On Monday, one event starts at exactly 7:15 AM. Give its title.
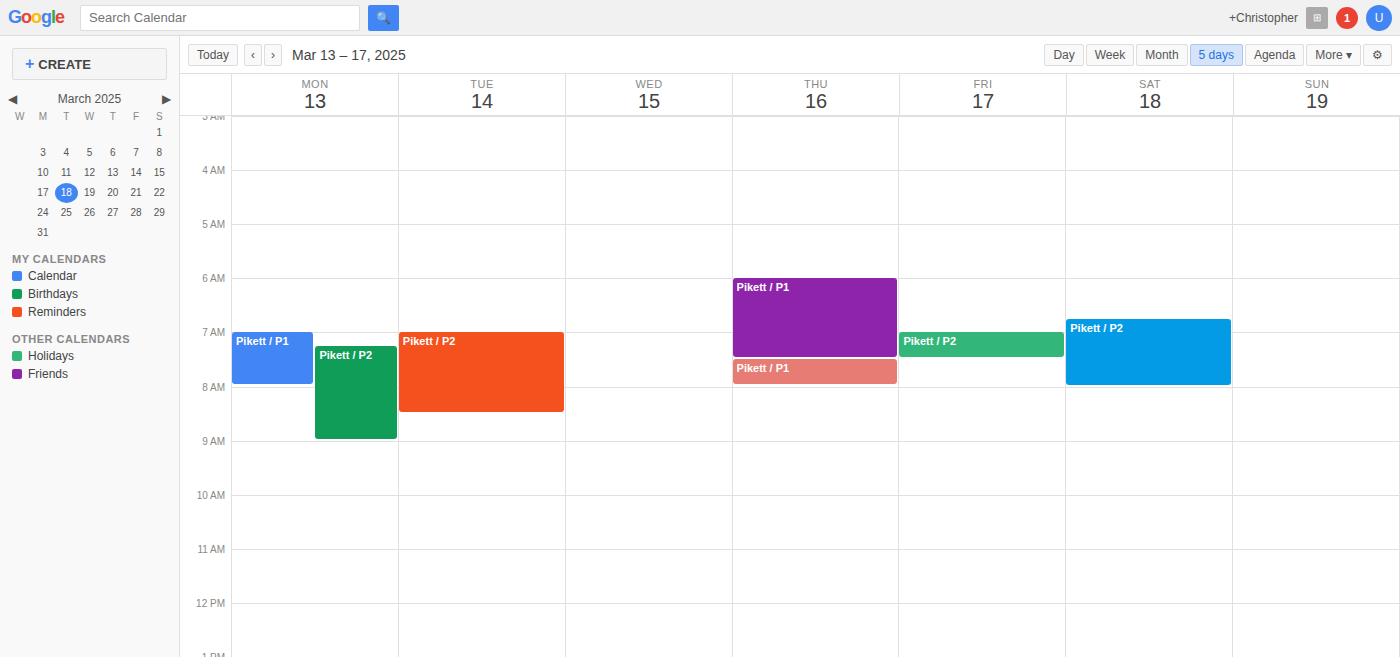
"Pikett / P2"